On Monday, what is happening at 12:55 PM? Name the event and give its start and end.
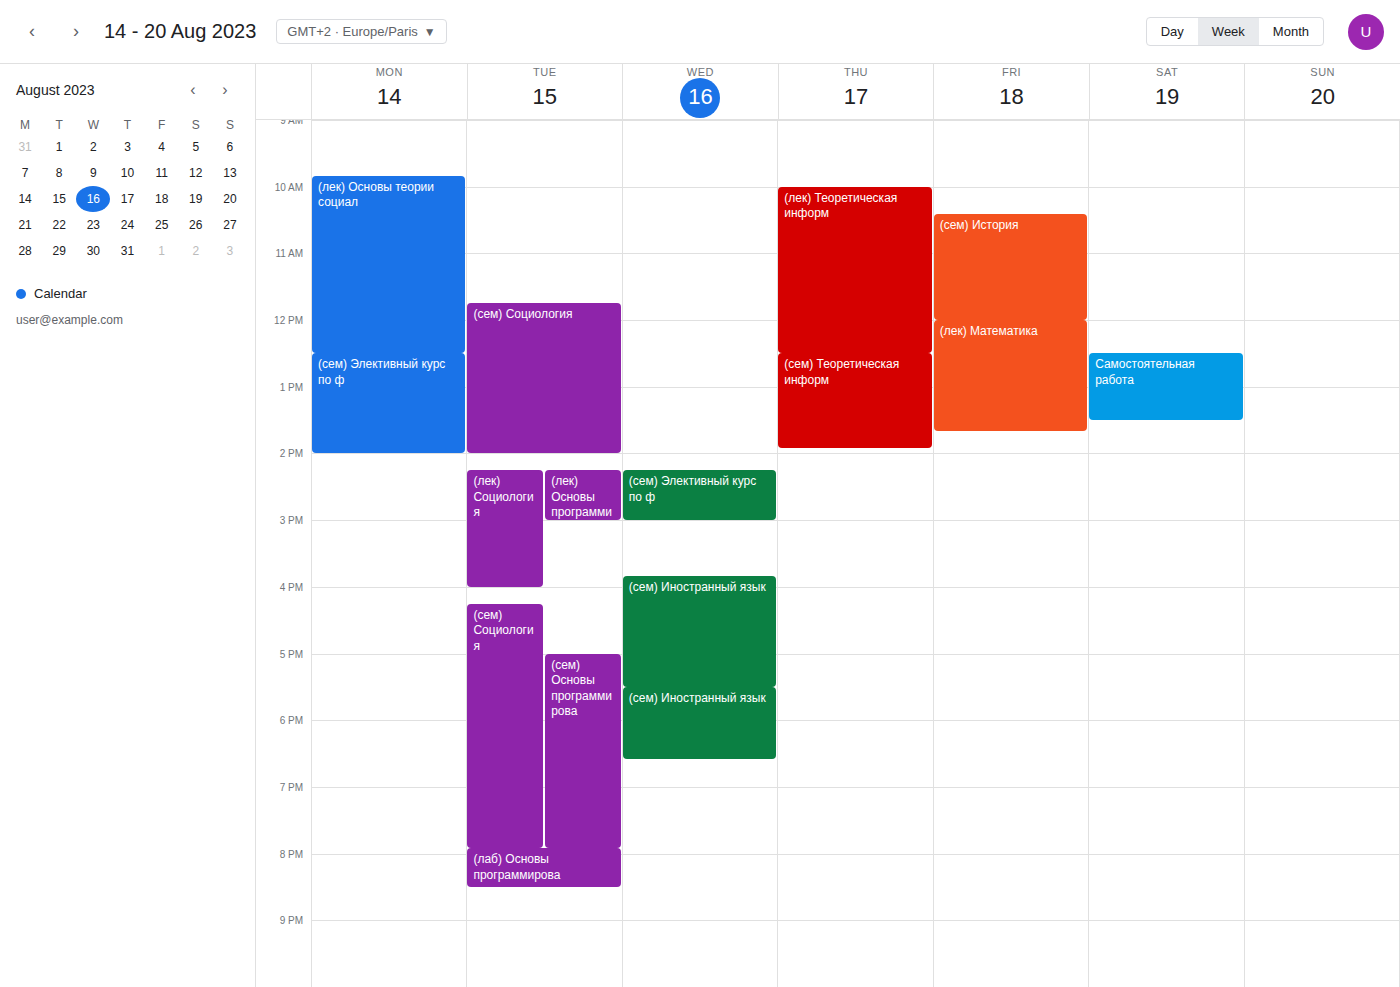
"(сем) Элективный курс по ф", 12:30 PM to 2:00 PM